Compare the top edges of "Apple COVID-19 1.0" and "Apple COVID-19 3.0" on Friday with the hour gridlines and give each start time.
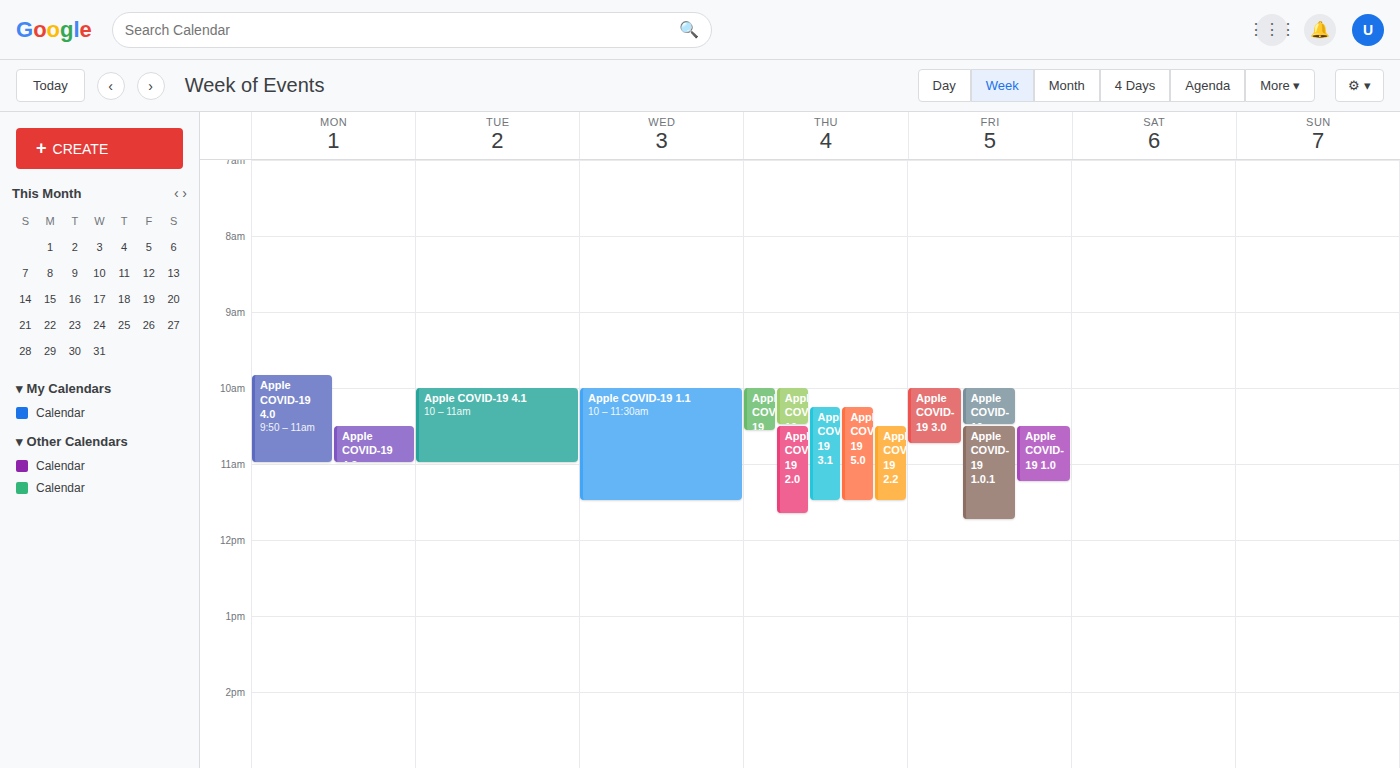
"Apple COVID-19 1.0": 10:30 AM, halfway between the 10 AM and 11 AM lines. "Apple COVID-19 3.0": 10:00 AM, exactly on the 10 AM line.